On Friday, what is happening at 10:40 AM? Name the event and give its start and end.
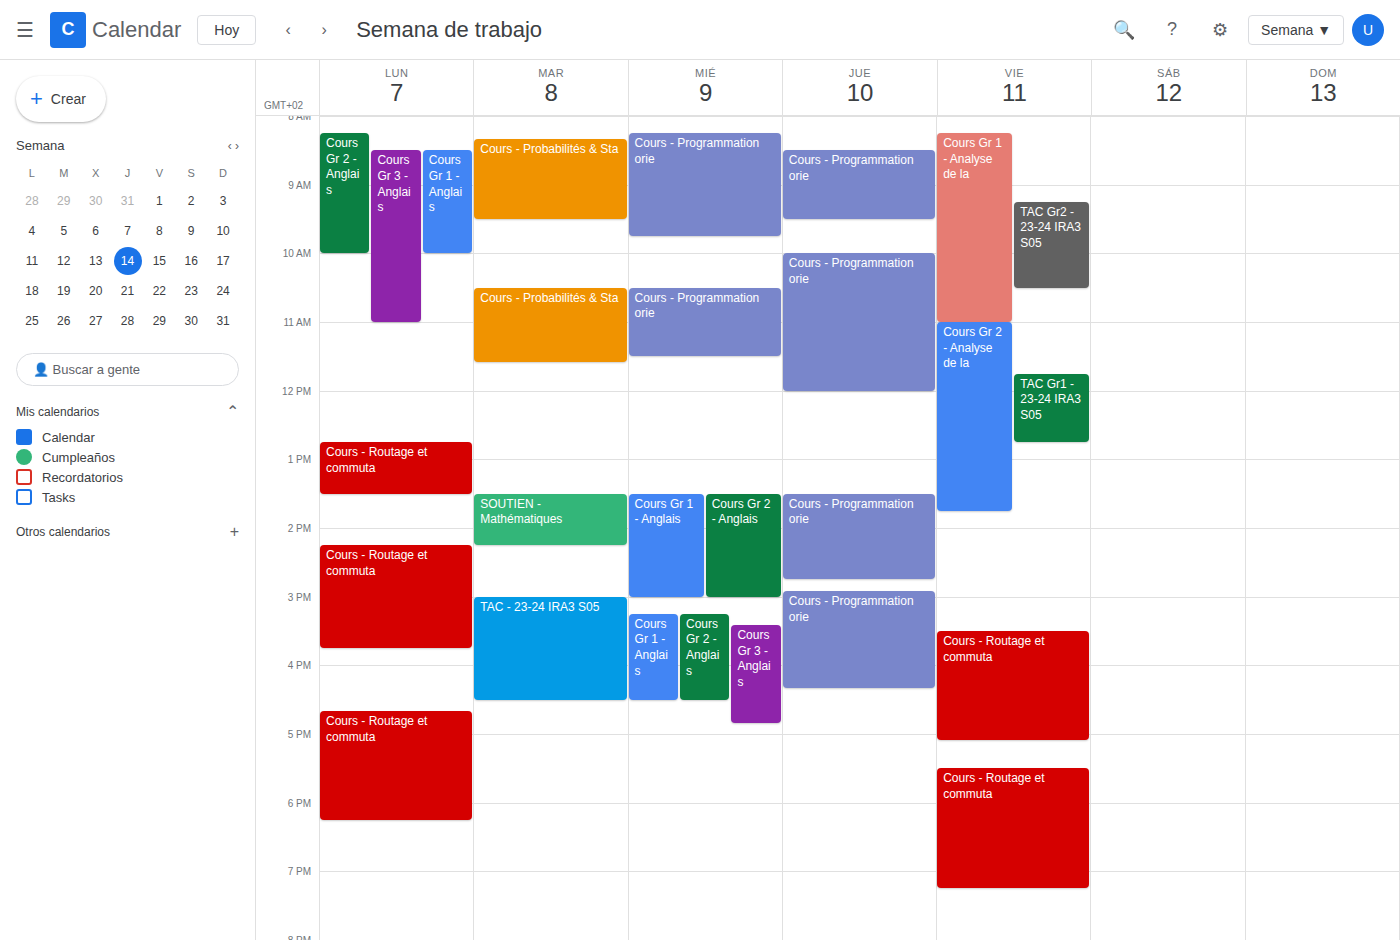
"Cours Gr 1 - Analyse de la", 8:15 AM to 11:00 AM